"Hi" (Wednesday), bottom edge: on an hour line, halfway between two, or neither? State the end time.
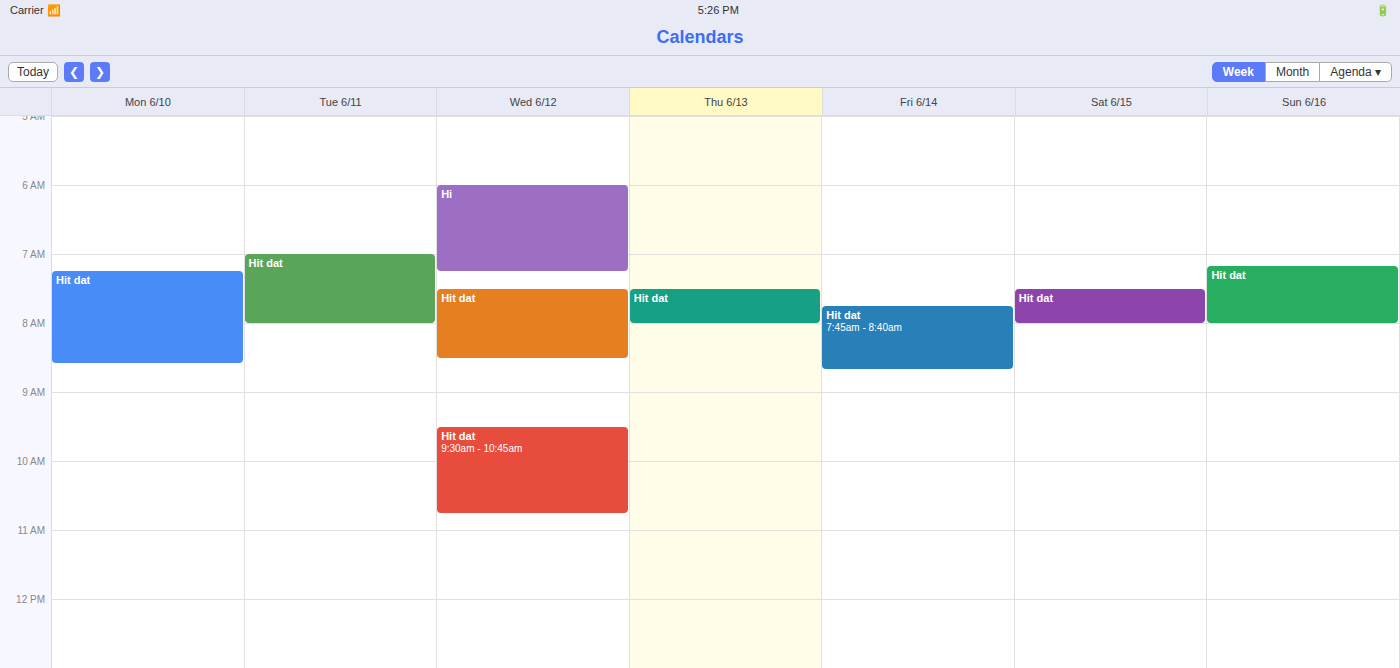
7:15 AM -- neither: a quarter of the way from the 7 AM line to the 8 AM line.